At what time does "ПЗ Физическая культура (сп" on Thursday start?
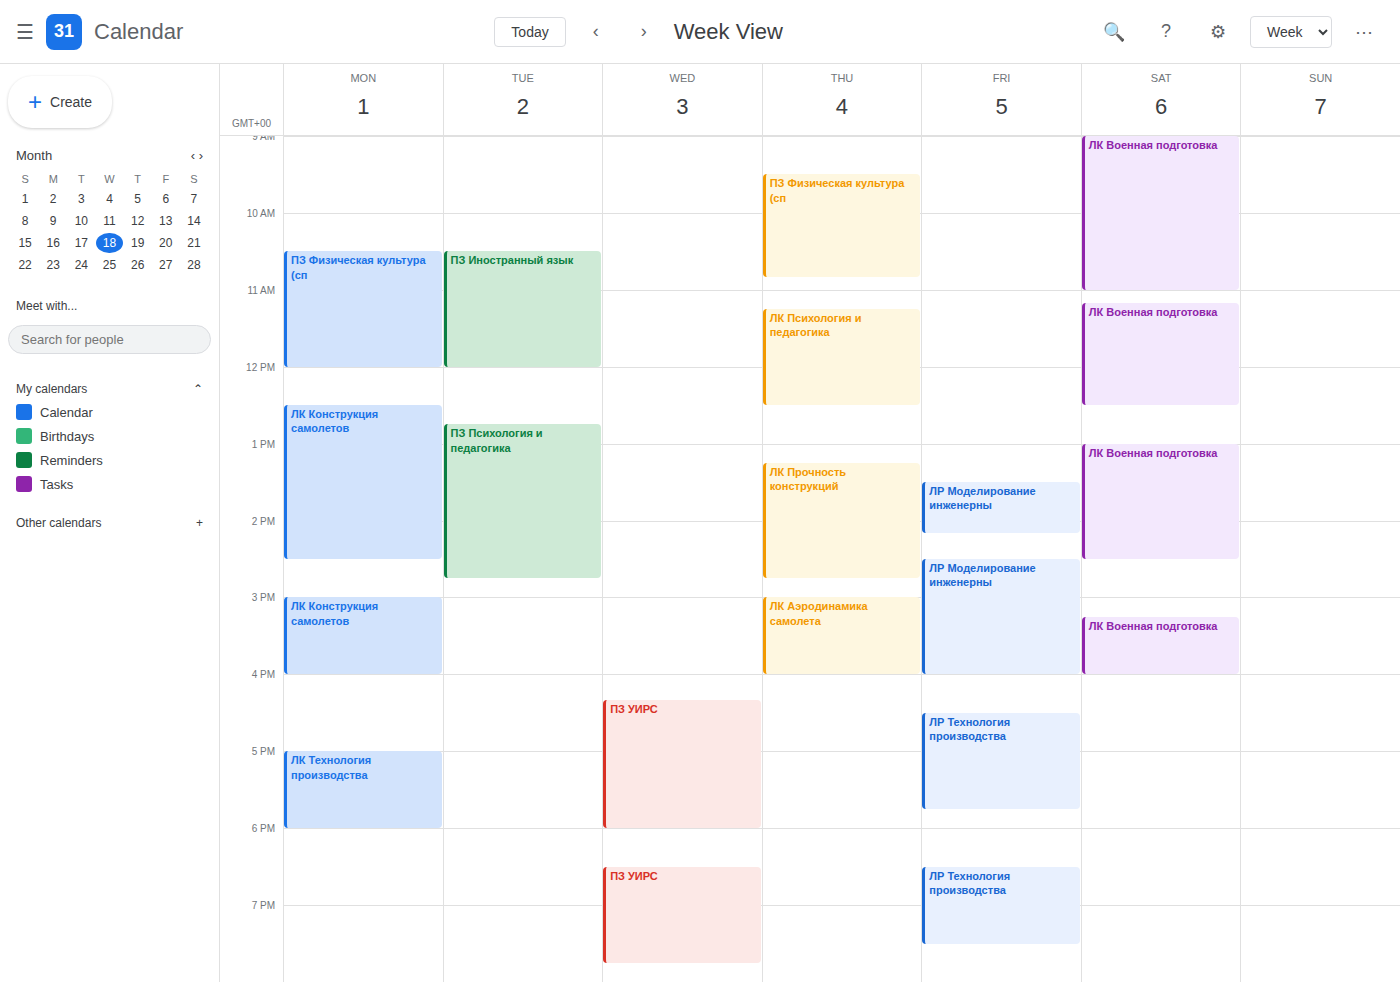
9:30 AM